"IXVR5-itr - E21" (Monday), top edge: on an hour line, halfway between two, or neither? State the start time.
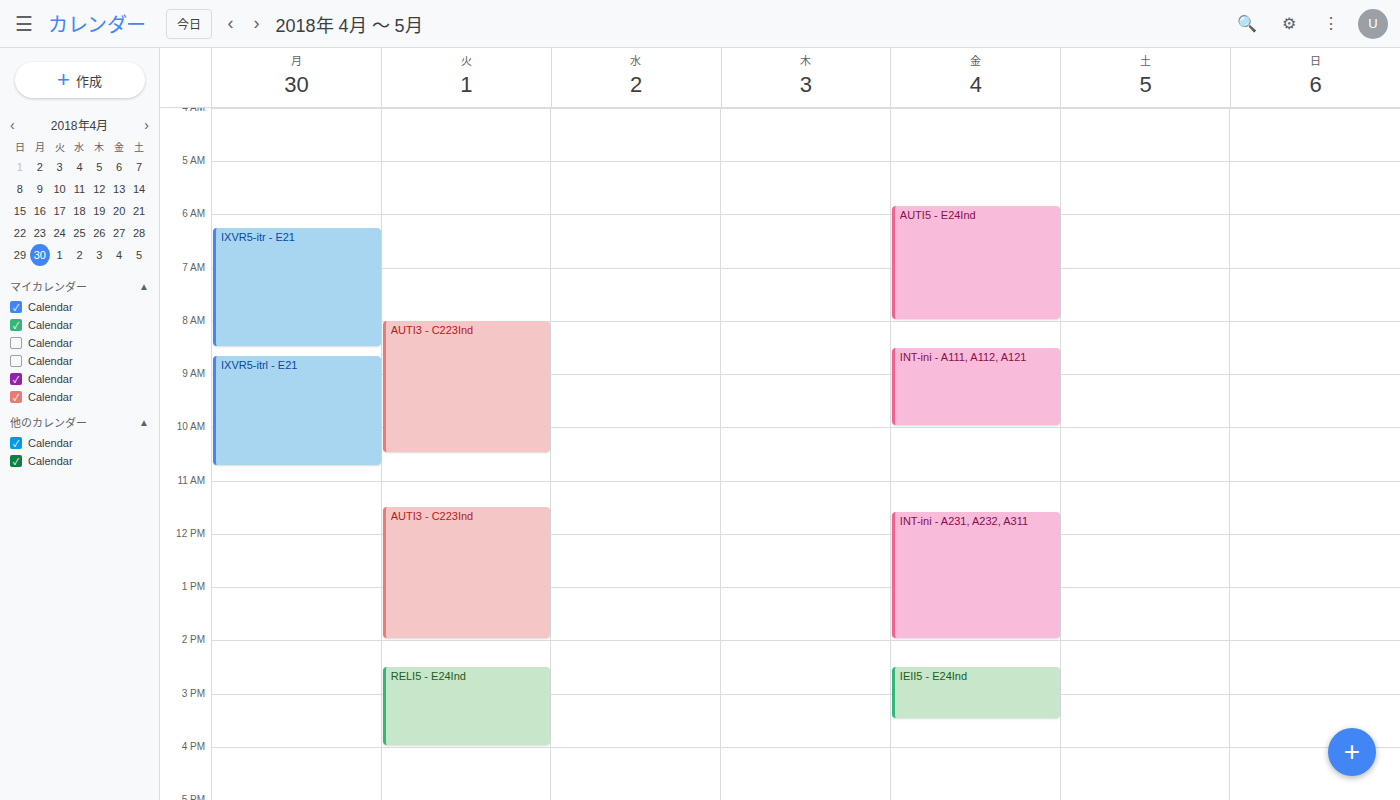
6:15 AM -- neither: a quarter of the way from the 6 AM line to the 7 AM line.